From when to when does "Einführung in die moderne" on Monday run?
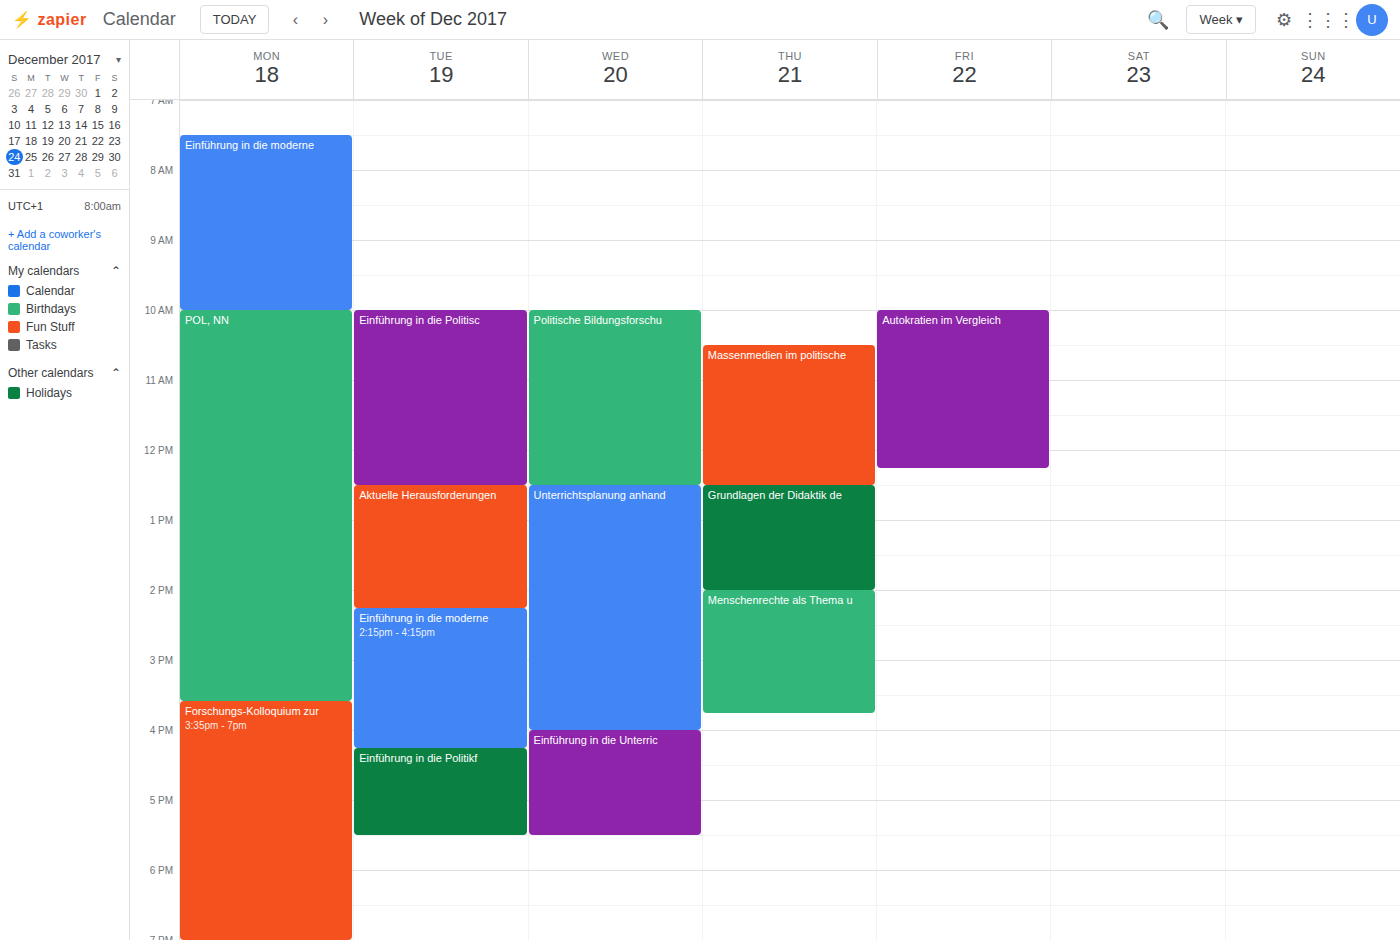
7:30 AM to 10:00 AM